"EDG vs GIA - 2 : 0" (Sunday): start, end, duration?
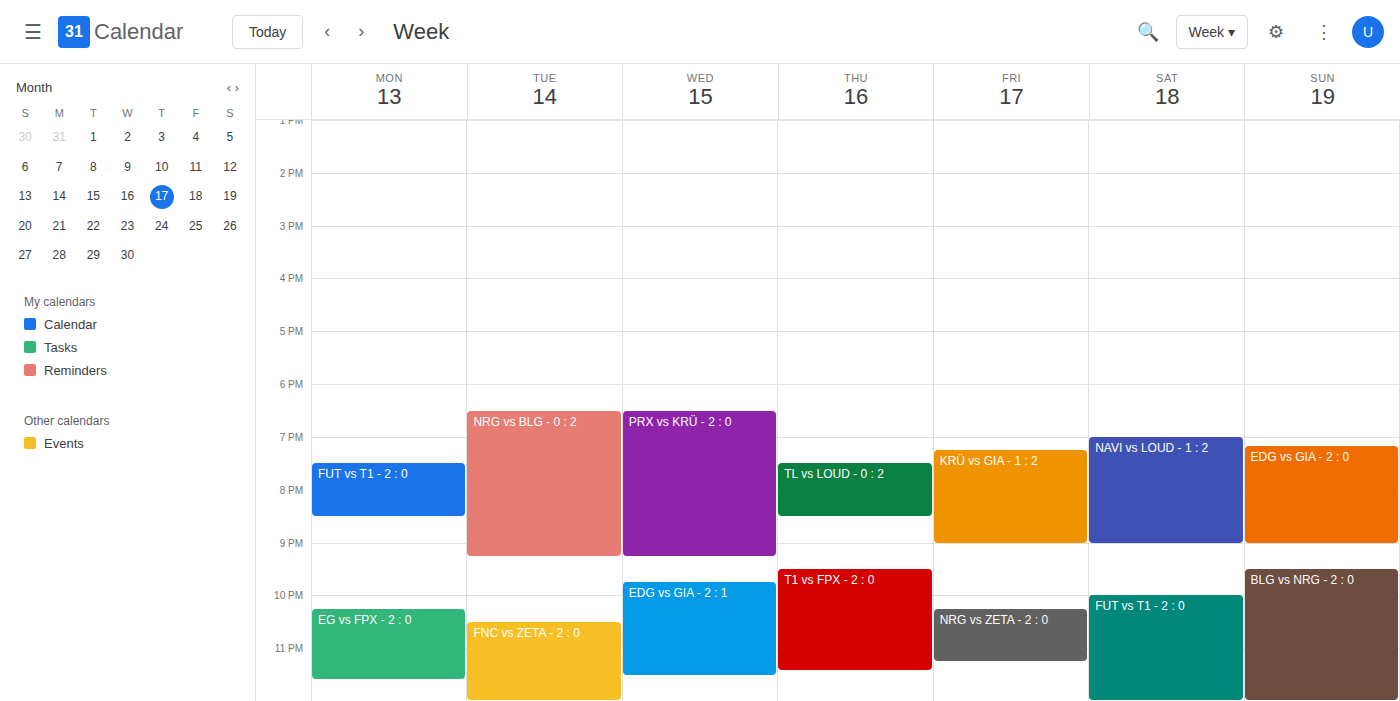
7:10 PM to 9:00 PM, 1 hour 50 minutes